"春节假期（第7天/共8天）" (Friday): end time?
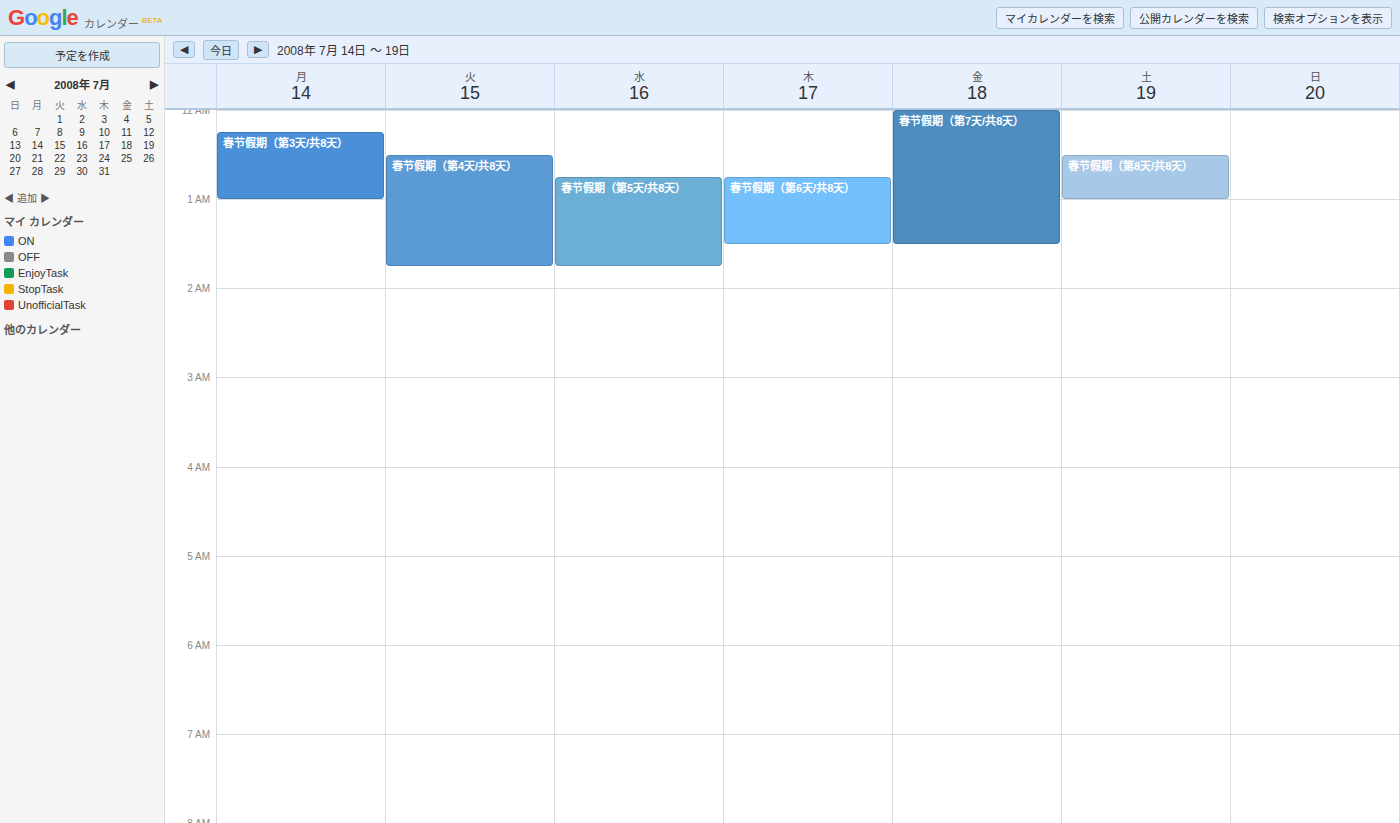
1:30 AM